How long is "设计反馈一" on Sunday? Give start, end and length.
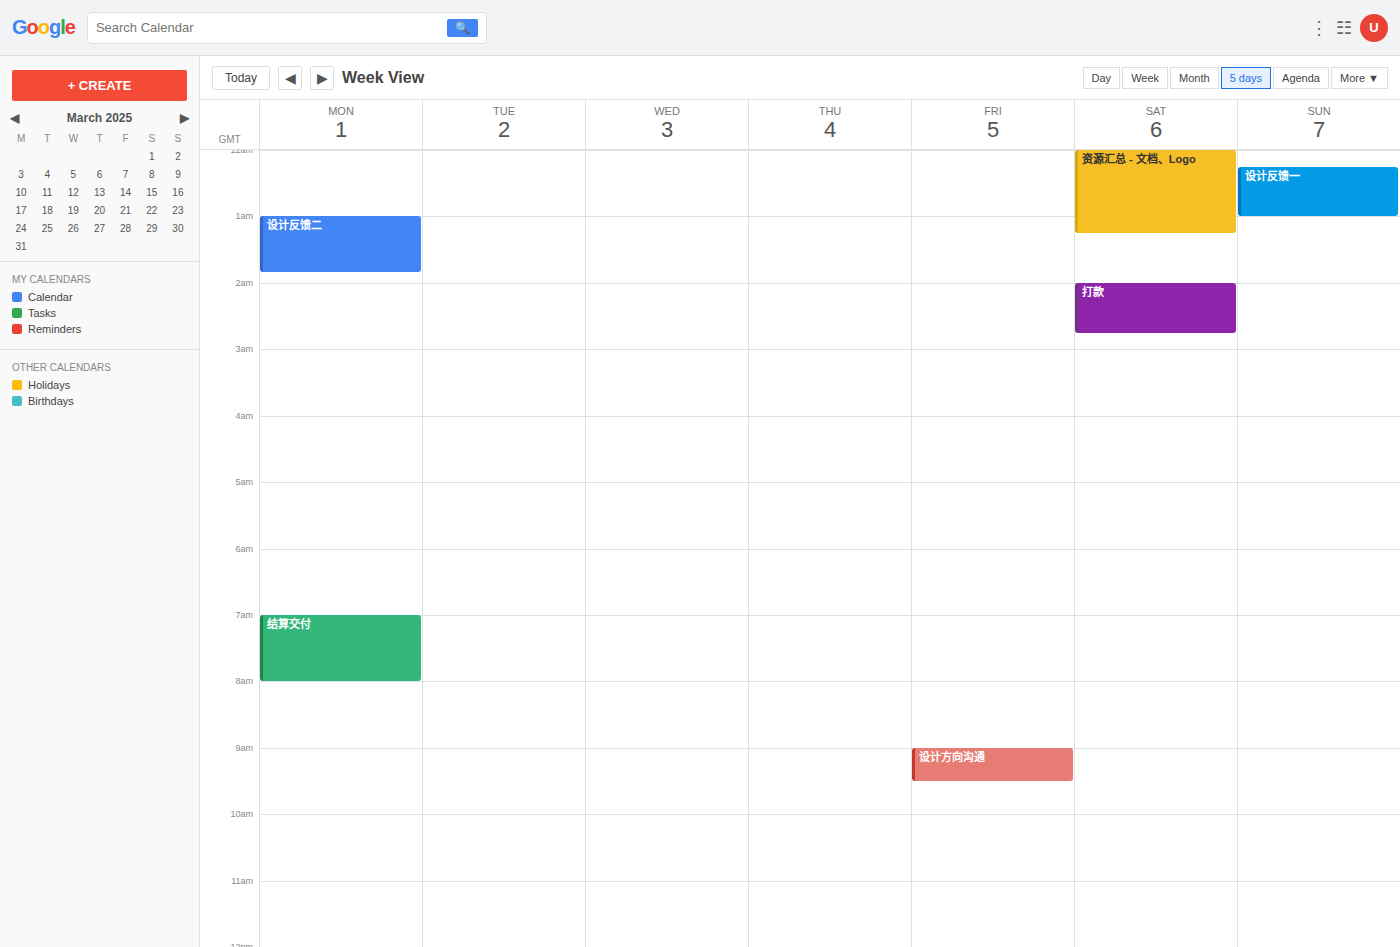
12:15 AM to 1:00 AM, 45 minutes